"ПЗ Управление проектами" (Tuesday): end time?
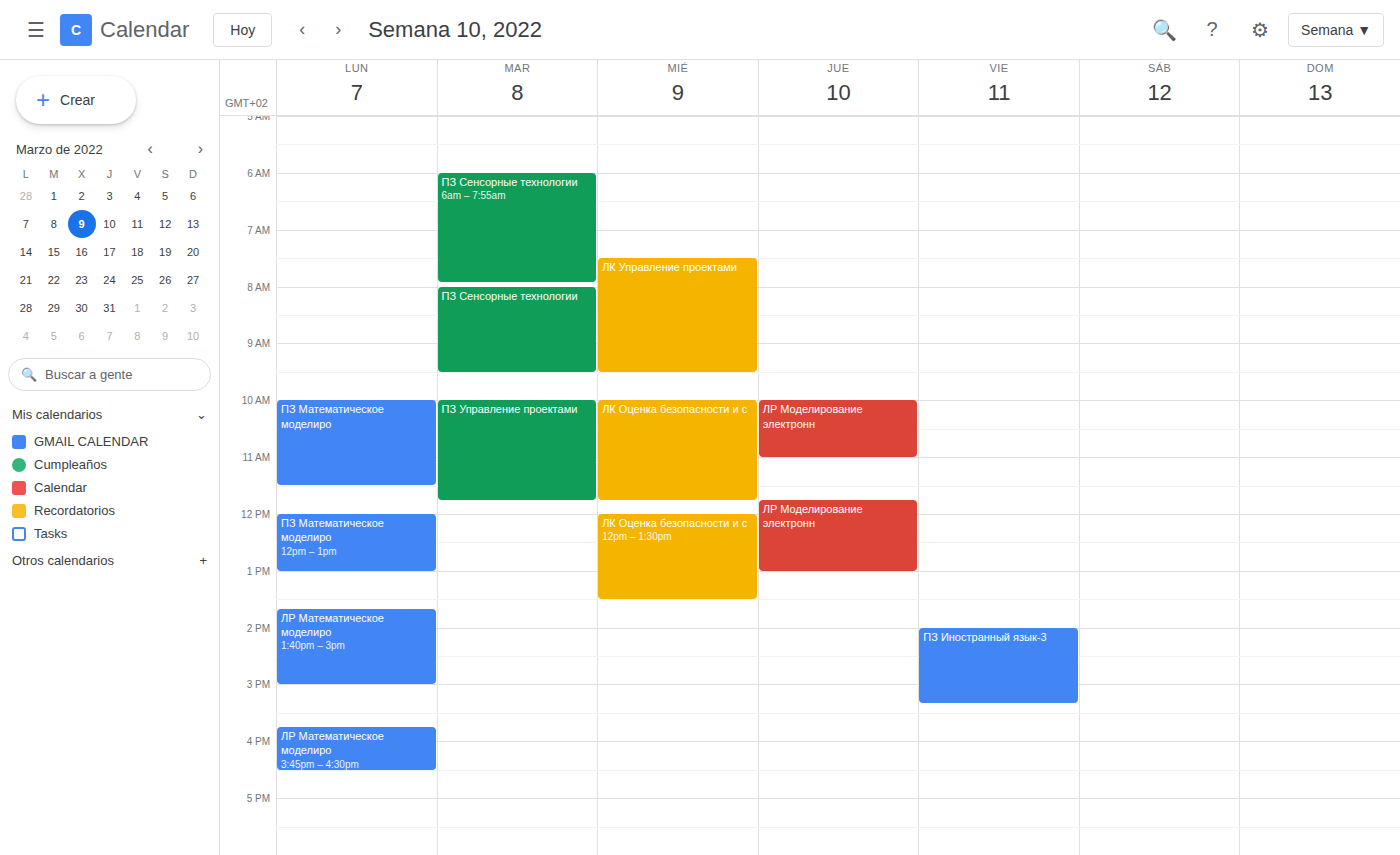
11:45 AM